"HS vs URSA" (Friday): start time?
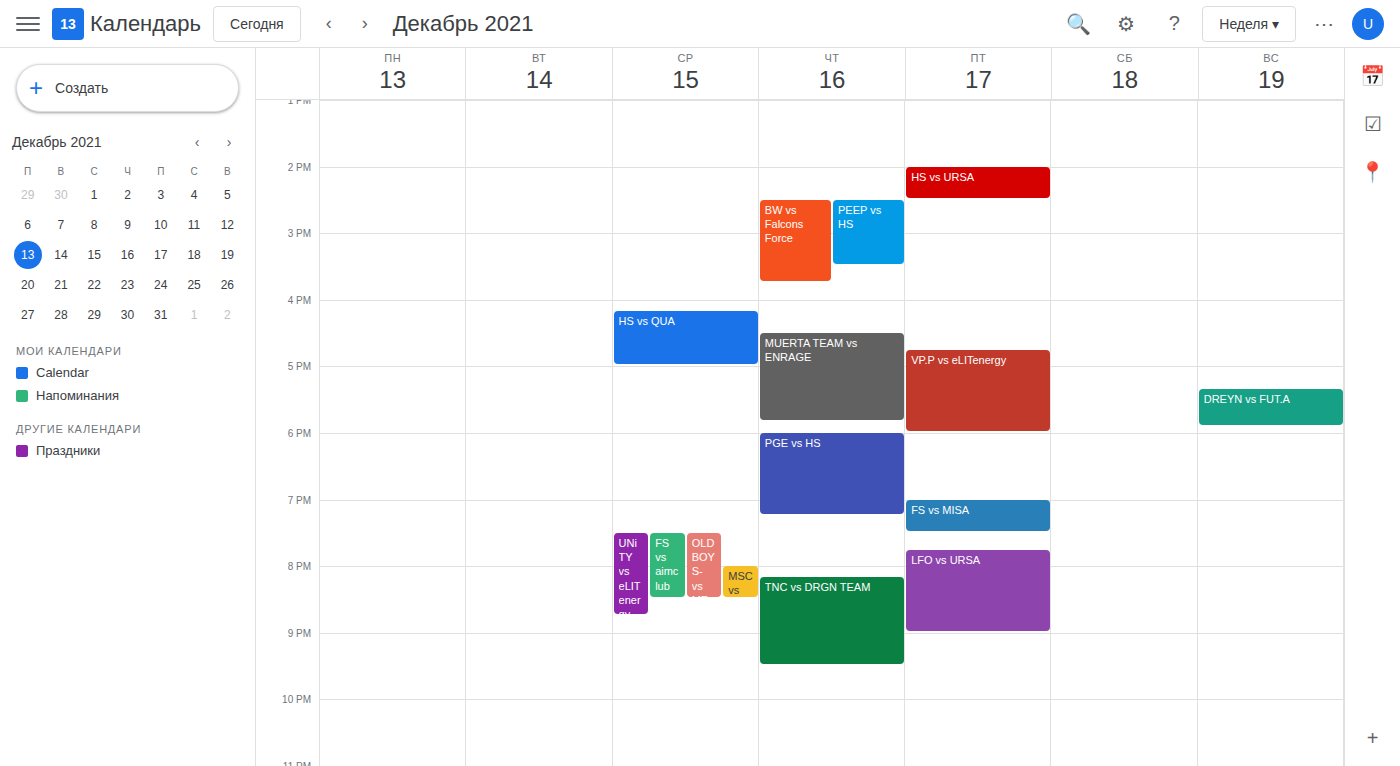
14:00